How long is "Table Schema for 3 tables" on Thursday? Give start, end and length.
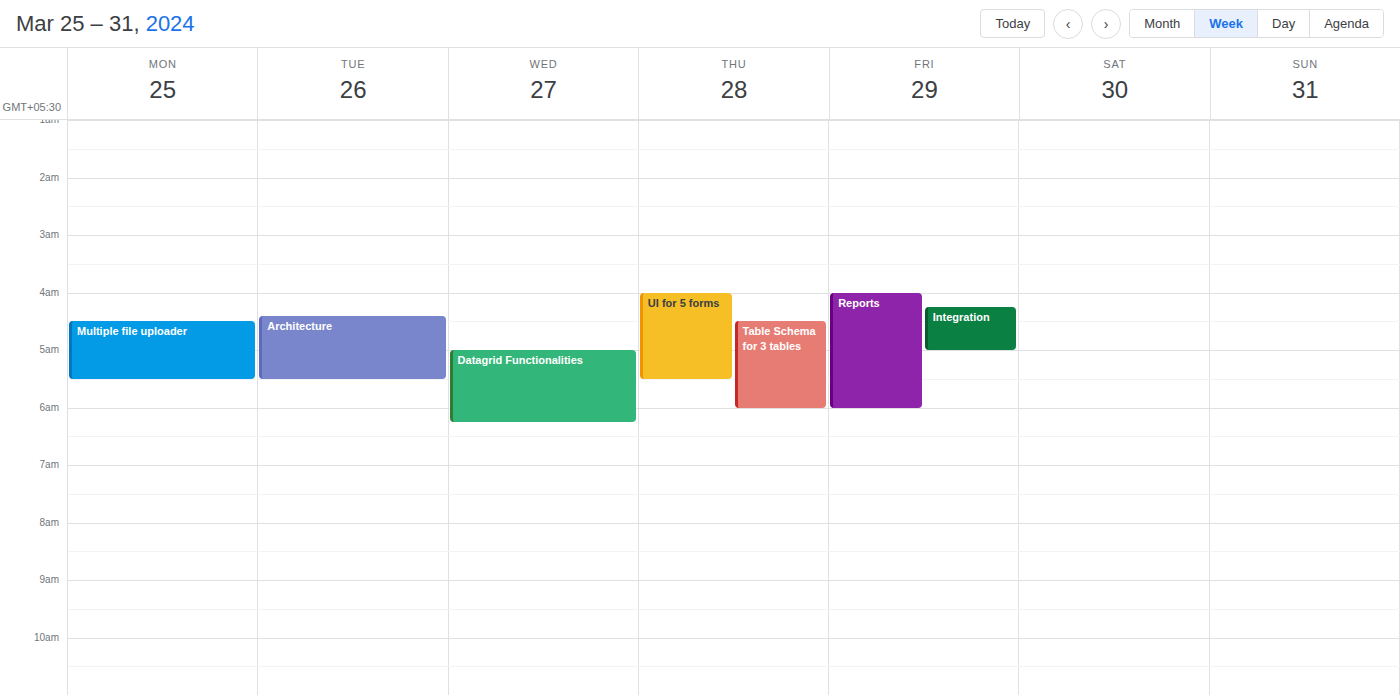
4:30 AM to 6:00 AM, 1 hour 30 minutes